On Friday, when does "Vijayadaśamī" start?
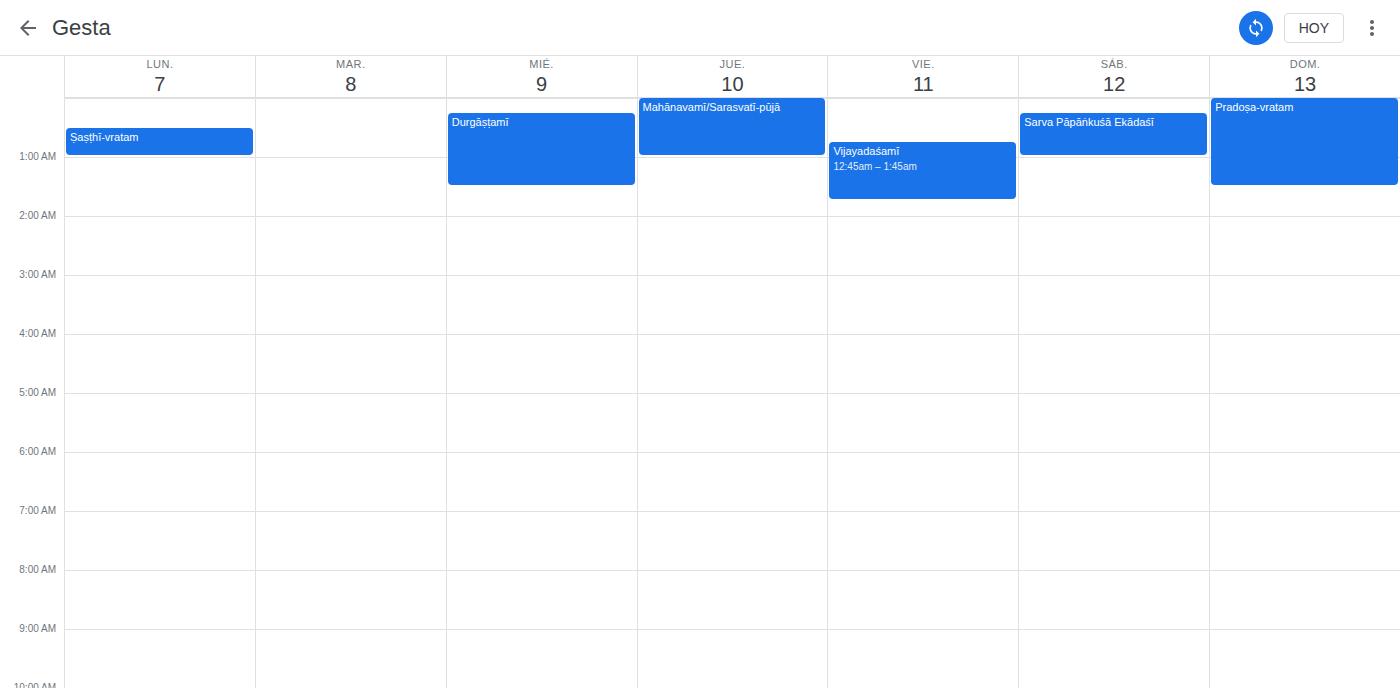
12:45 AM